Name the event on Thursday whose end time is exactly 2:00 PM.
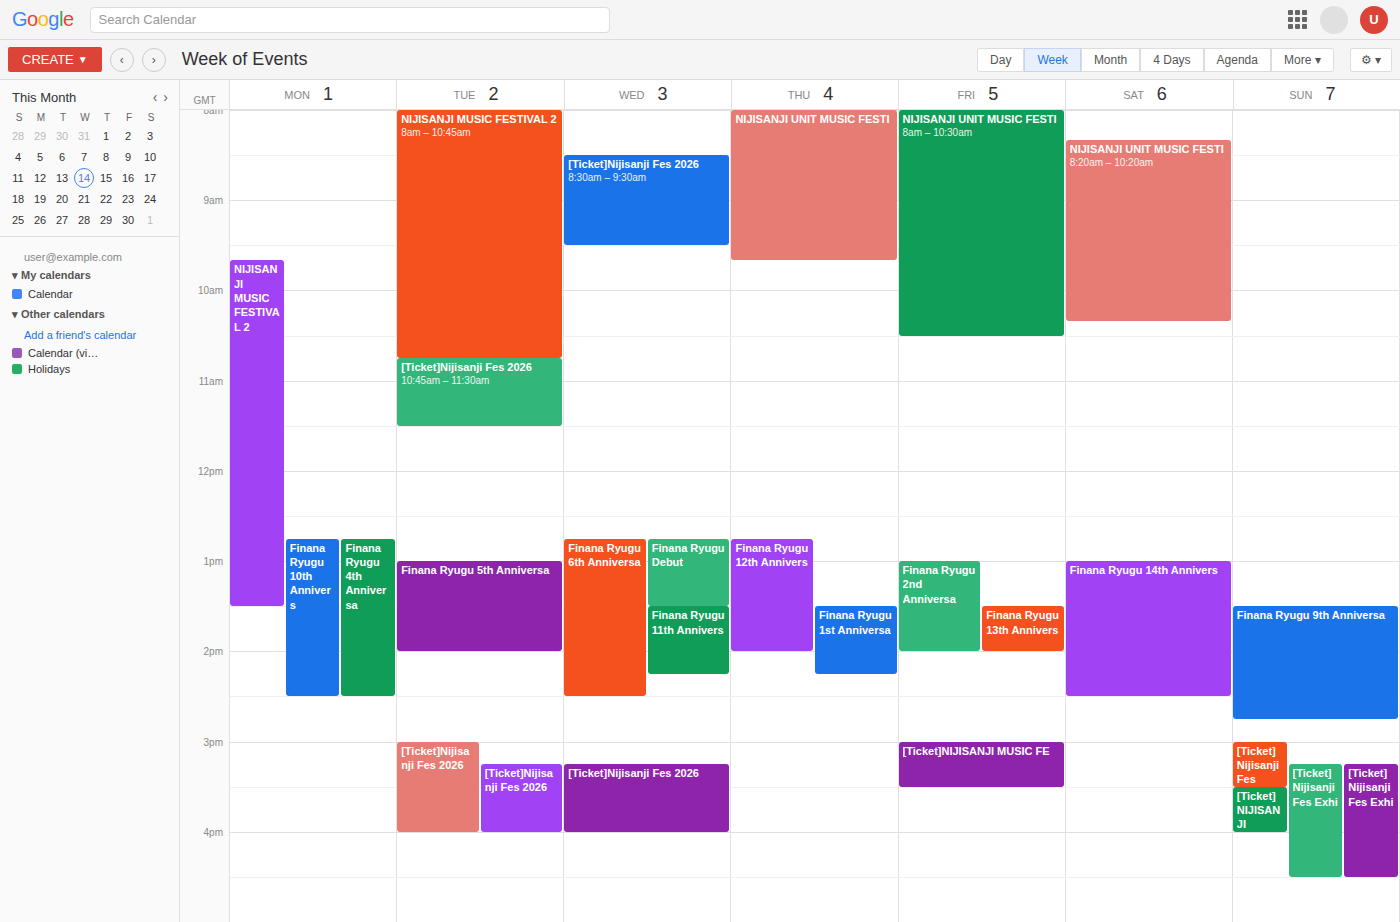
"Finana Ryugu 12th Annivers"